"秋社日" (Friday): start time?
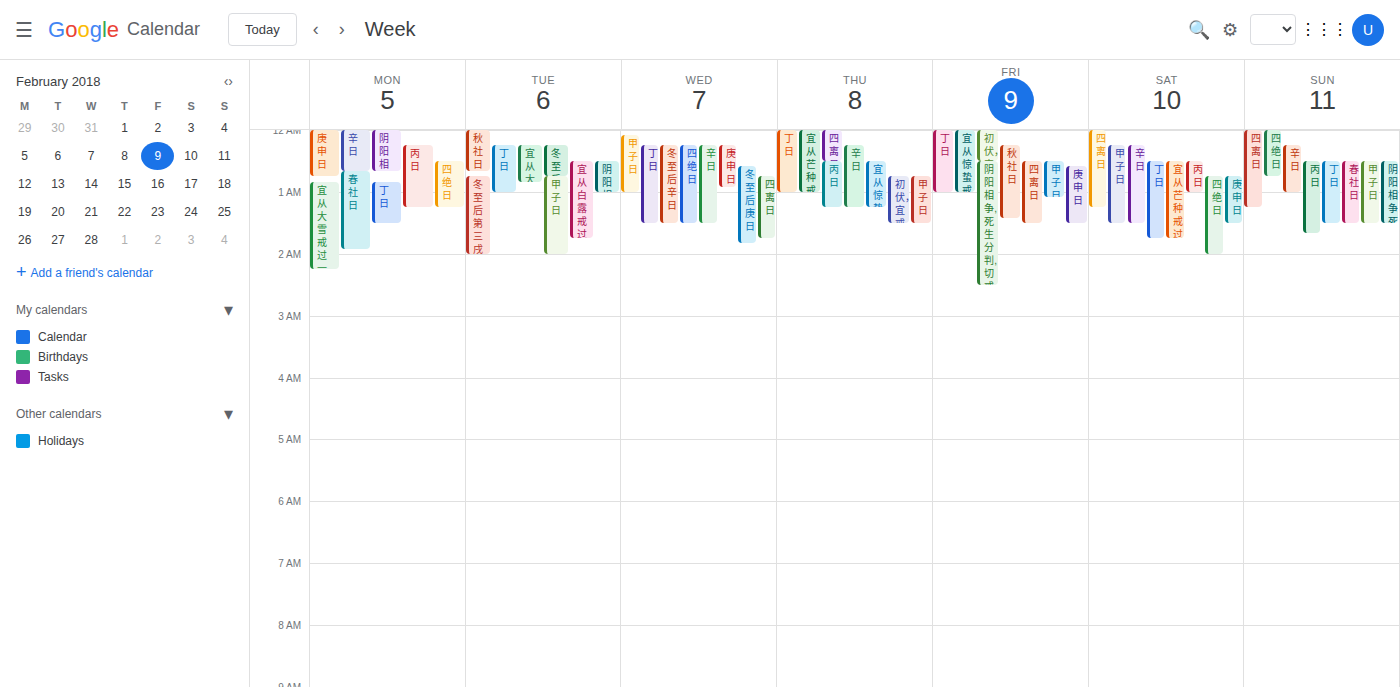
12:15 AM